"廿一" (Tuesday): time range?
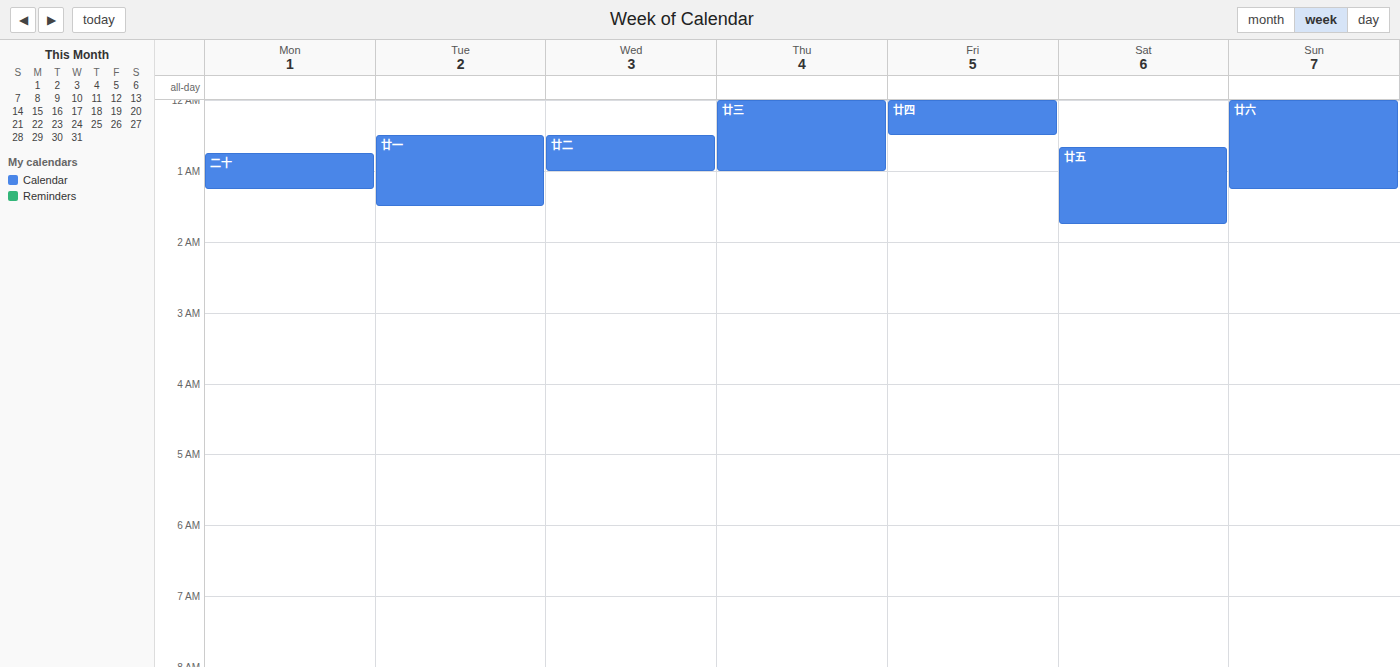
12:30 AM to 1:30 AM